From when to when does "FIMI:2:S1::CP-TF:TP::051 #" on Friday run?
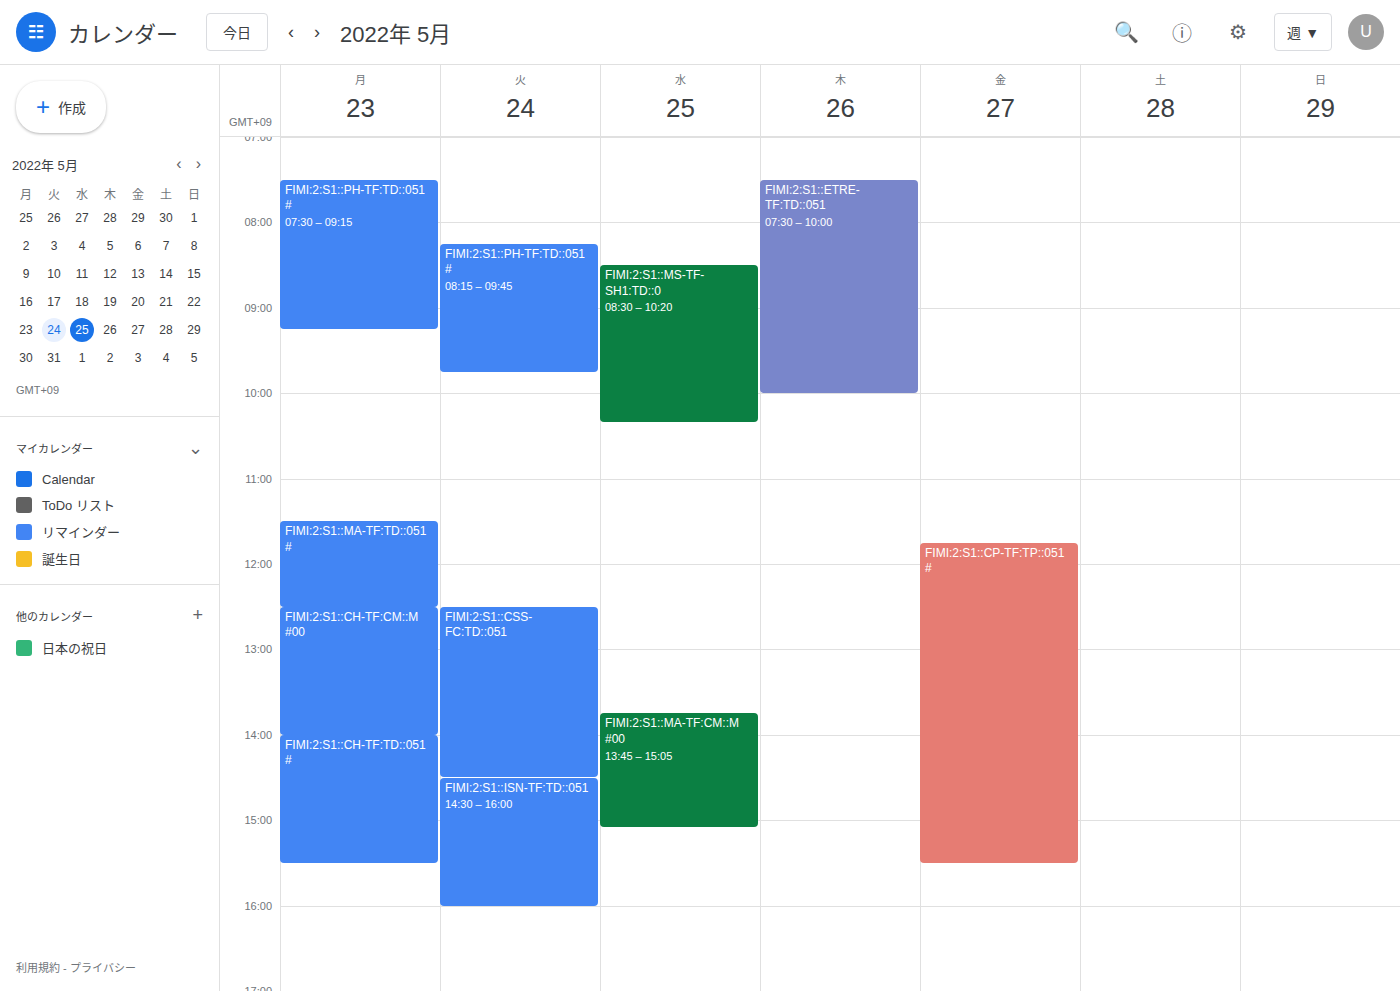
11:45 AM to 3:30 PM